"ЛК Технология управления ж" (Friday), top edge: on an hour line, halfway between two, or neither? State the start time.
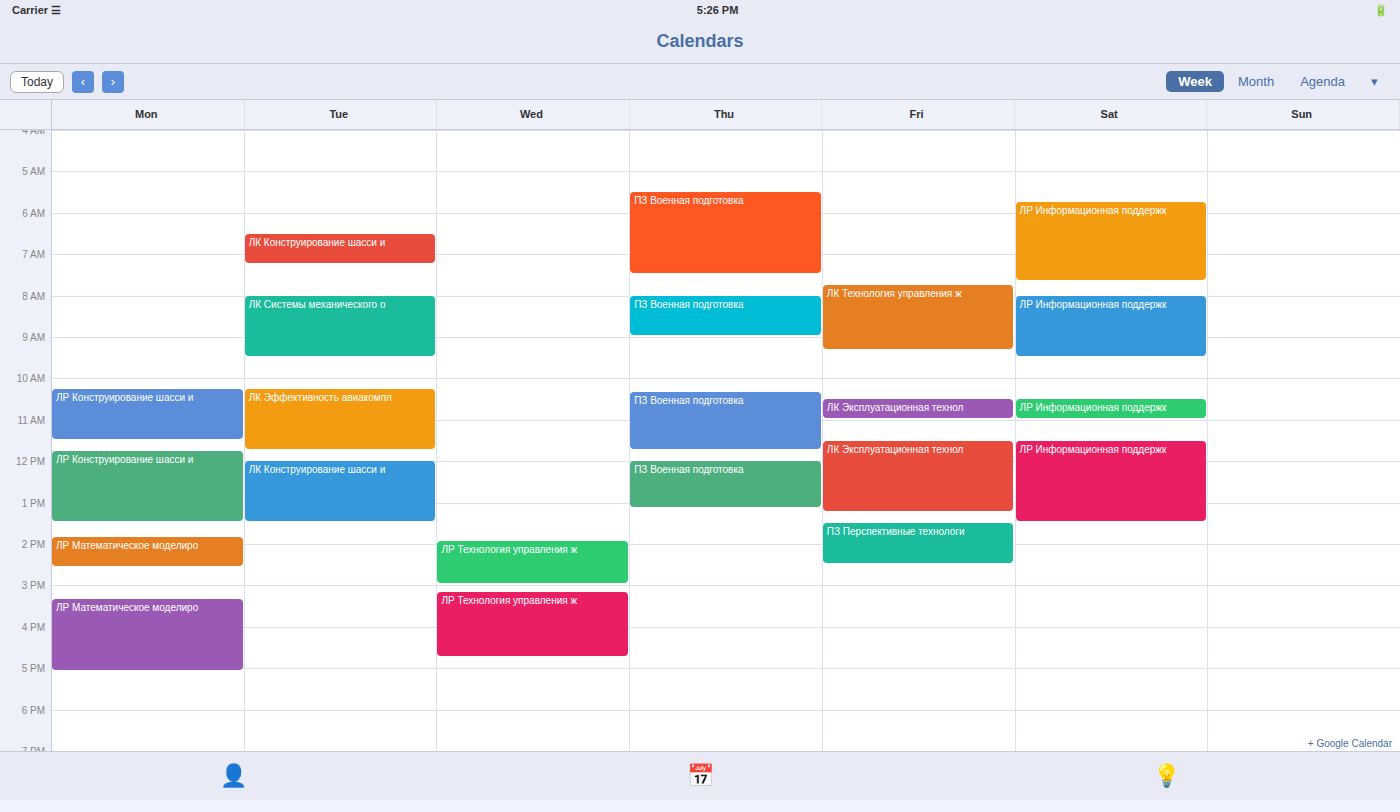
7:45 AM -- neither: three quarters of the way from the 7 AM line to the 8 AM line.